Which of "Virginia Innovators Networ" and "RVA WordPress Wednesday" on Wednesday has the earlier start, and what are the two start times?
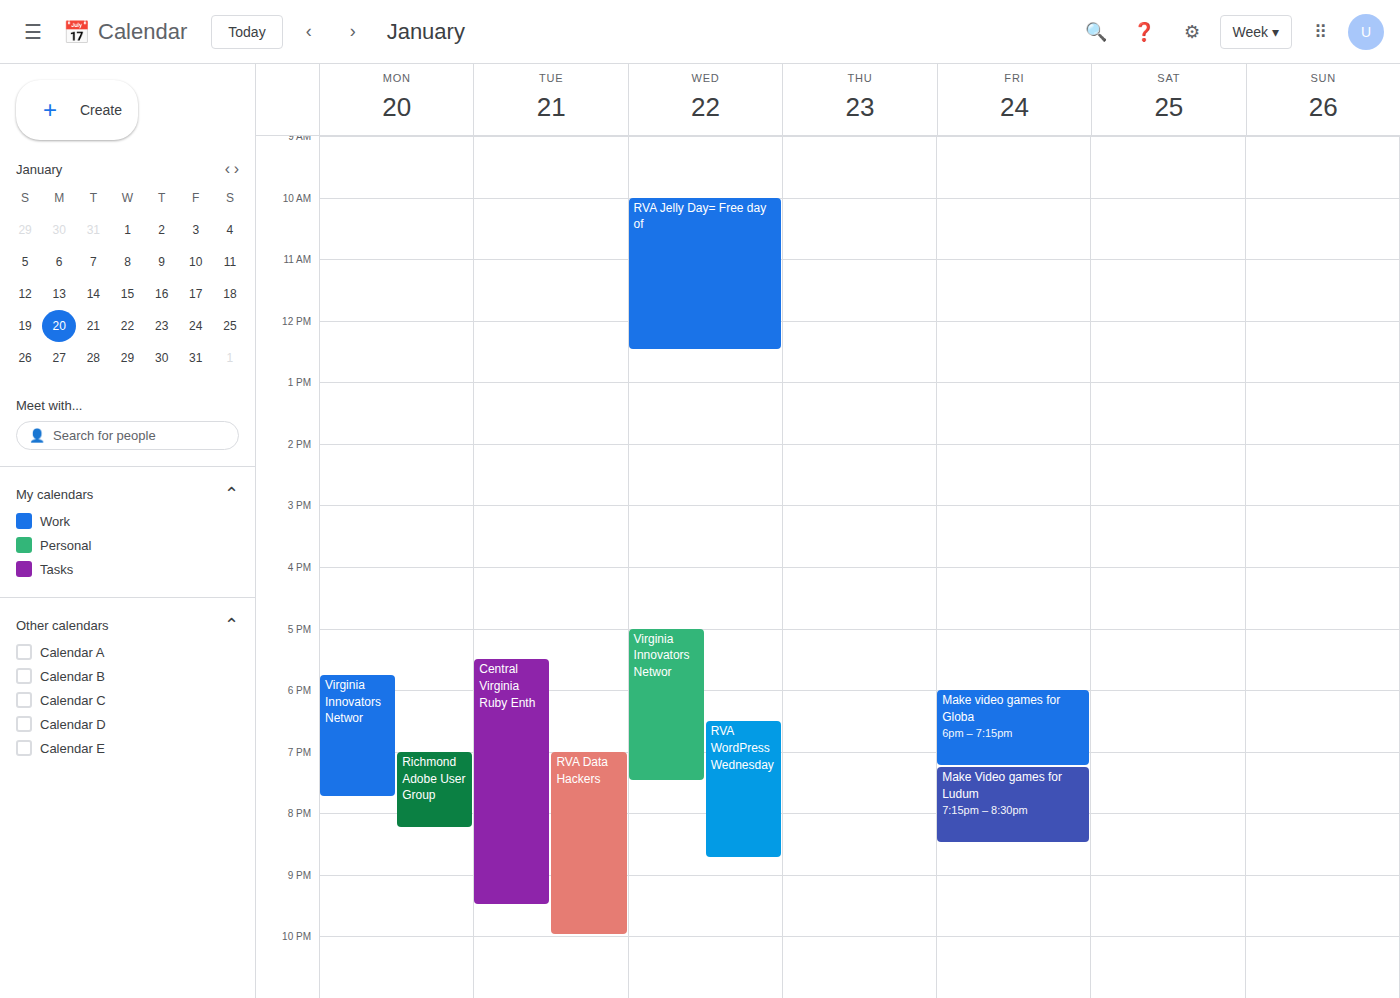
"Virginia Innovators Networ" 5:00 PM; "RVA WordPress Wednesday" 6:30 PM.